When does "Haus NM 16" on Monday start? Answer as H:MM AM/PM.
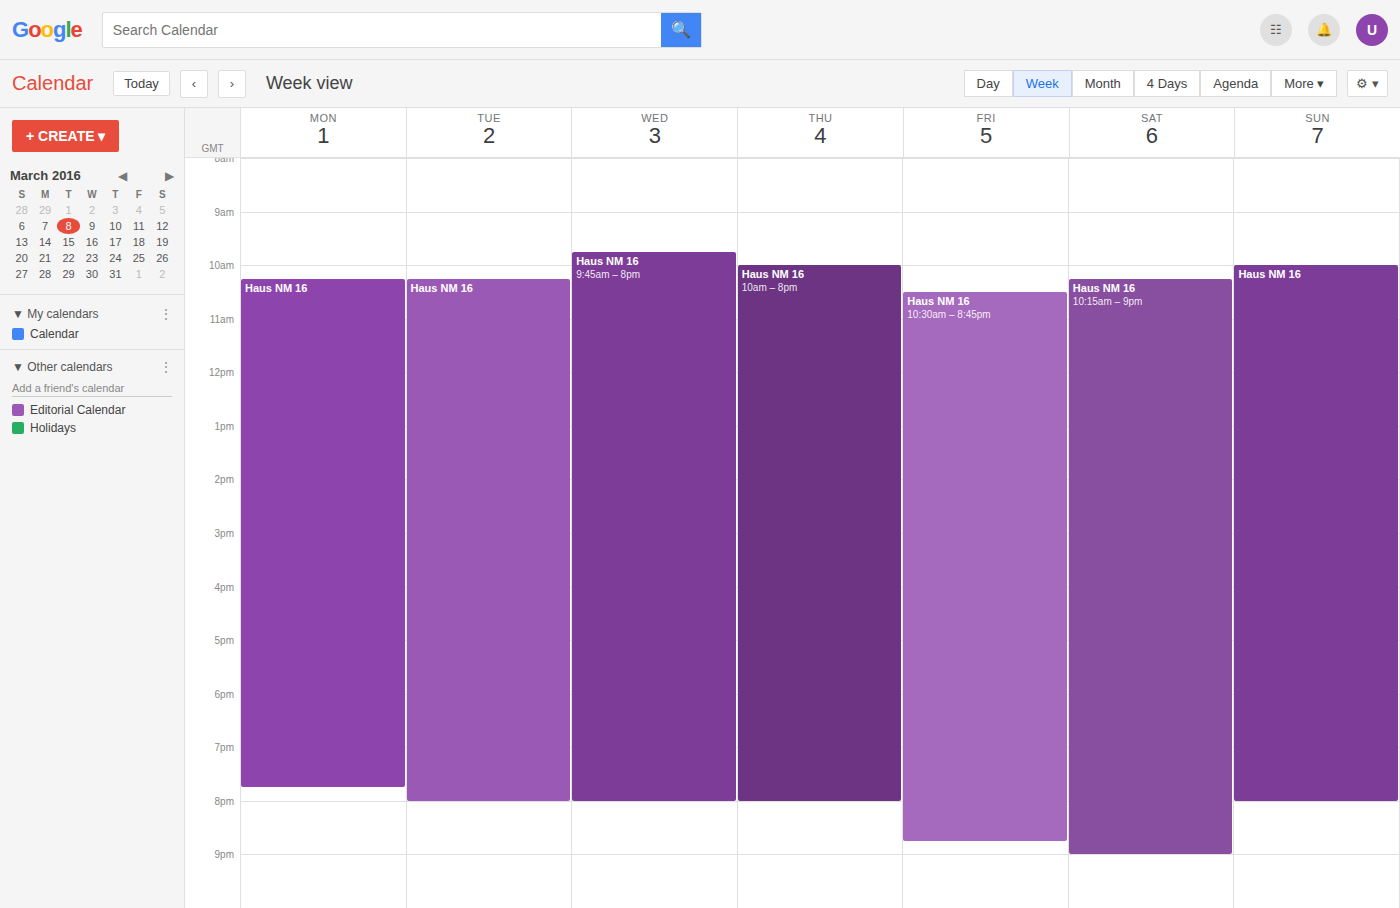
10:15 AM